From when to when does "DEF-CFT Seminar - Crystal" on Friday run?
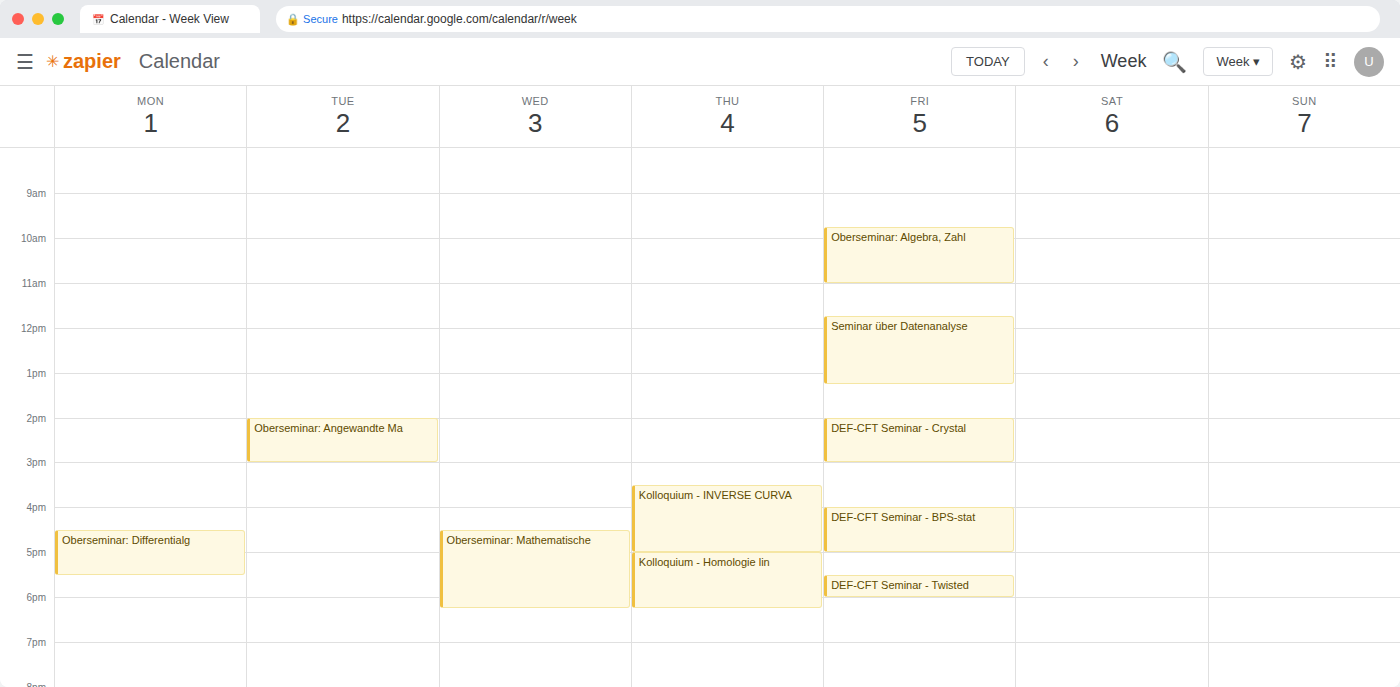
2:00 PM to 3:00 PM